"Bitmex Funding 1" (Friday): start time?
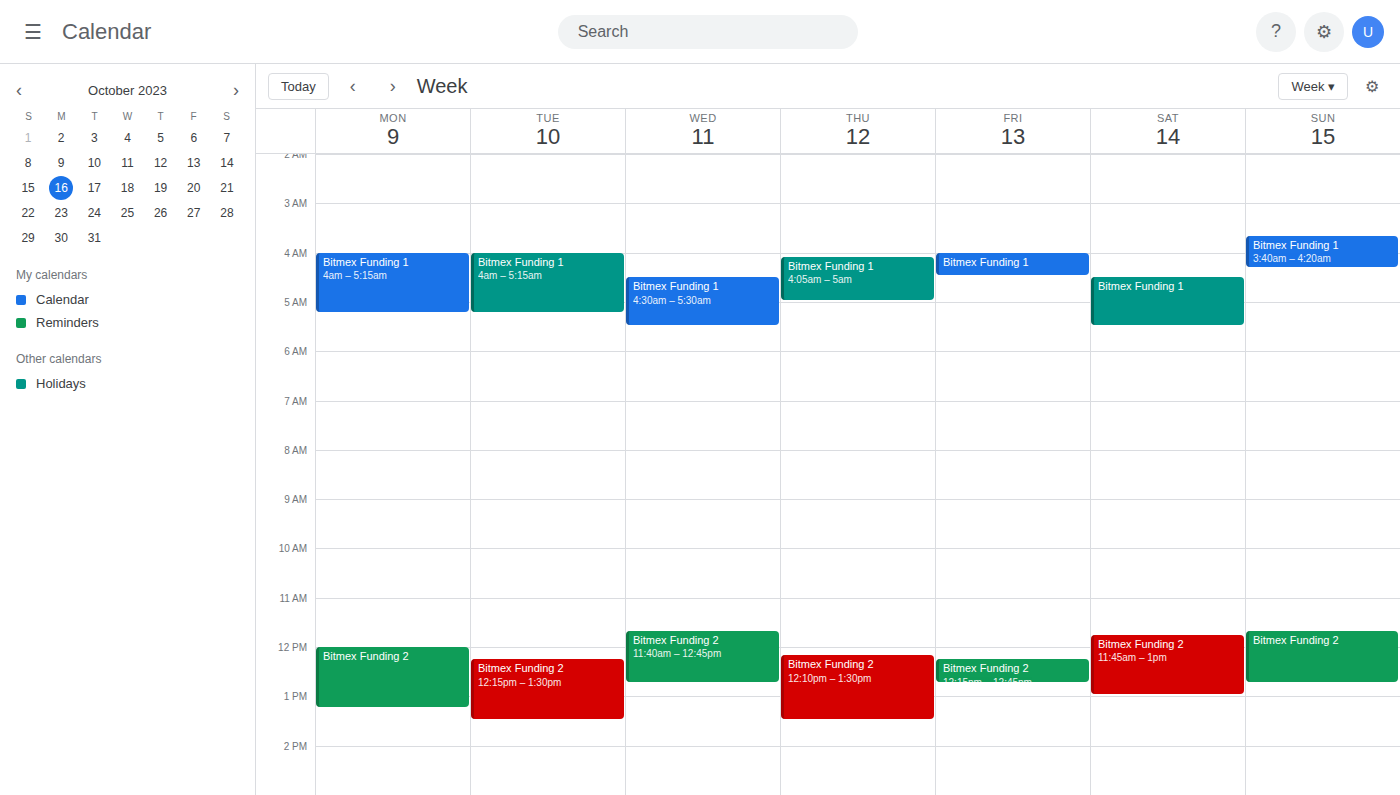
04:00